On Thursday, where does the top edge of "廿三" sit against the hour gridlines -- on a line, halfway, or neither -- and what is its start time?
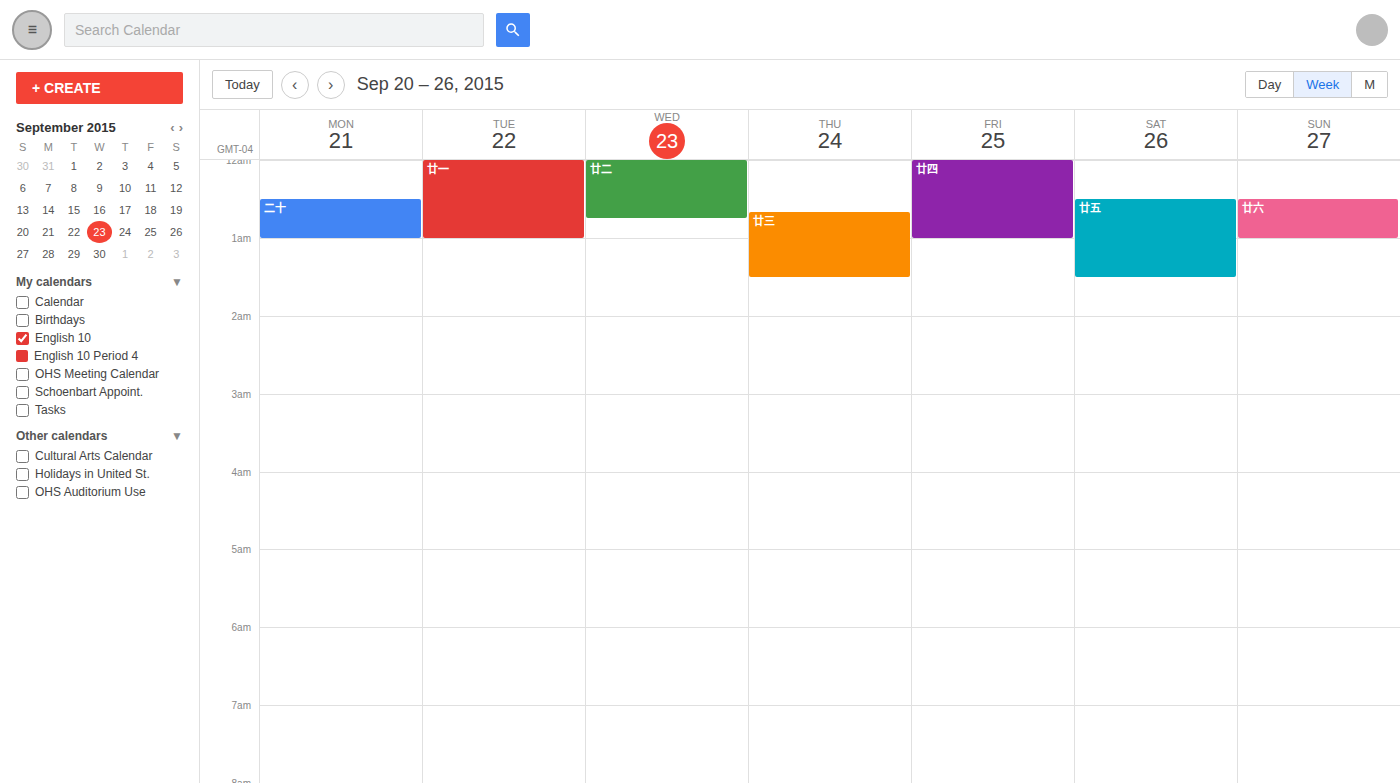
12:40 AM -- neither: 40 minutes below the 12 AM line and 20 minutes above the 1 AM line.